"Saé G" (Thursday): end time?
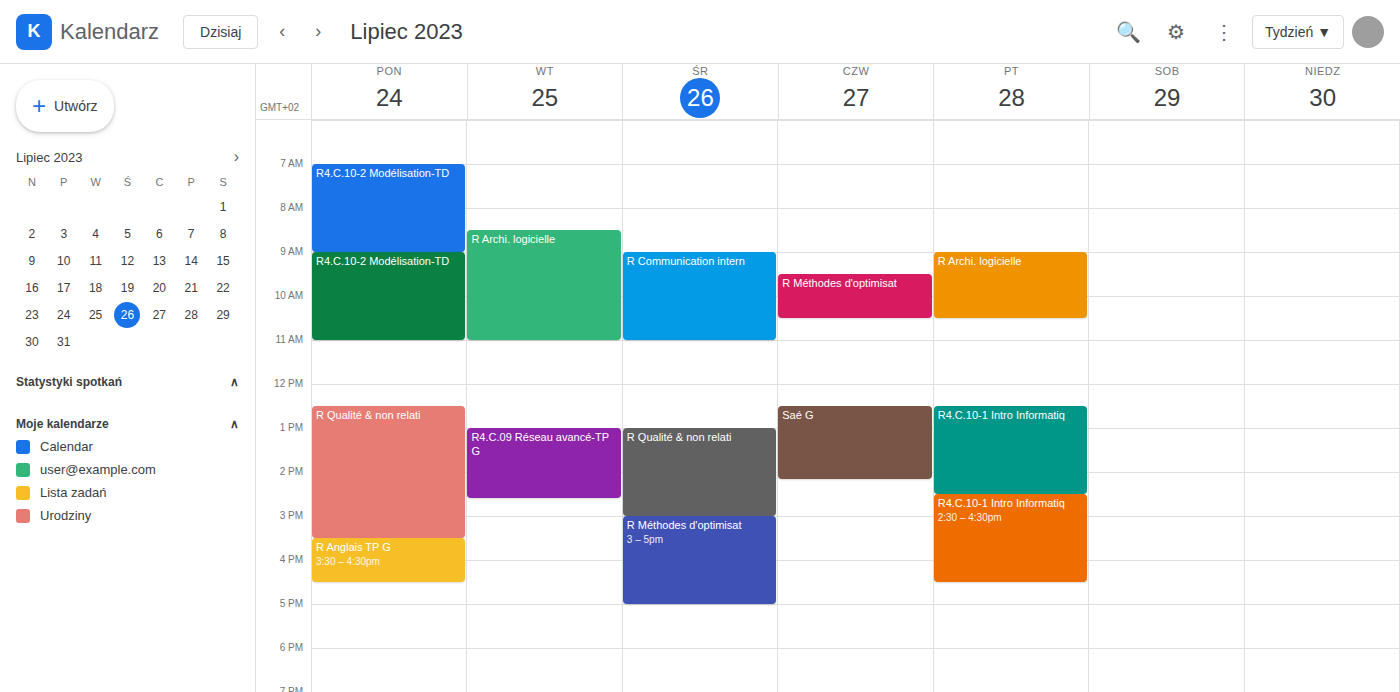
2:10 PM